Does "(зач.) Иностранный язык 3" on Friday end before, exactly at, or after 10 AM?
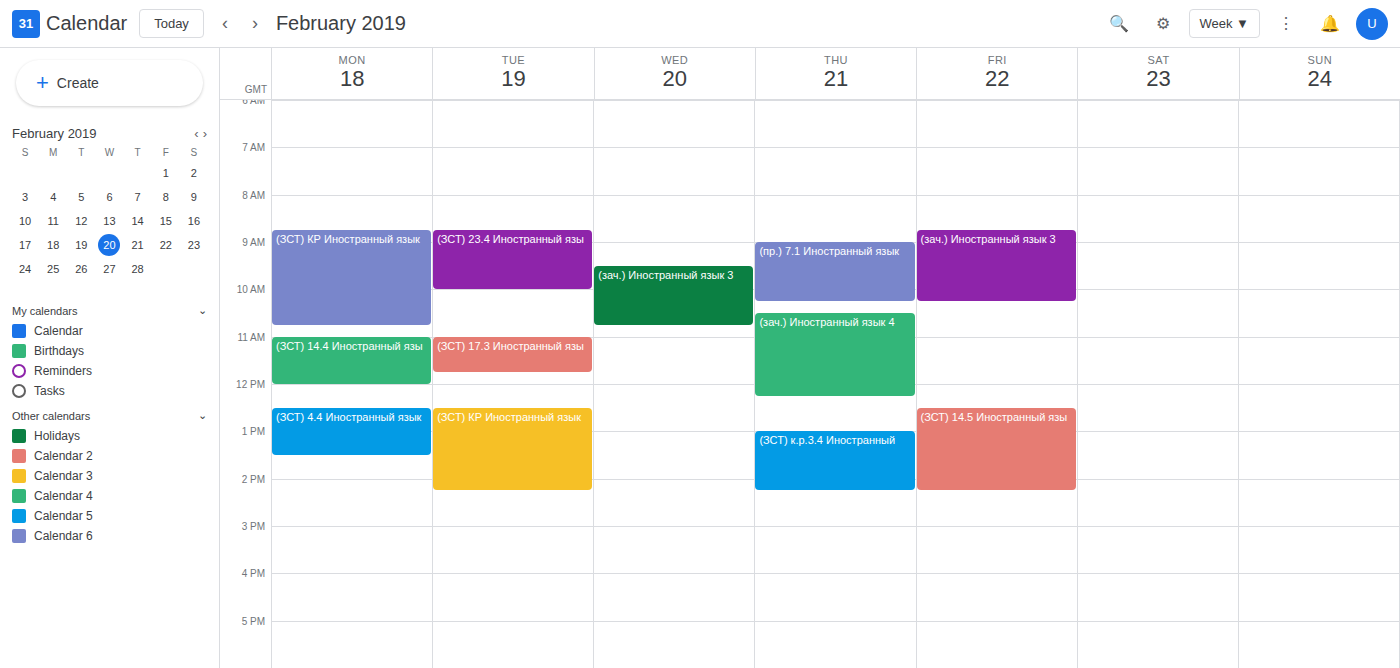
10:15 AM -- after 10 AM, 15 minutes below the 10 AM line.